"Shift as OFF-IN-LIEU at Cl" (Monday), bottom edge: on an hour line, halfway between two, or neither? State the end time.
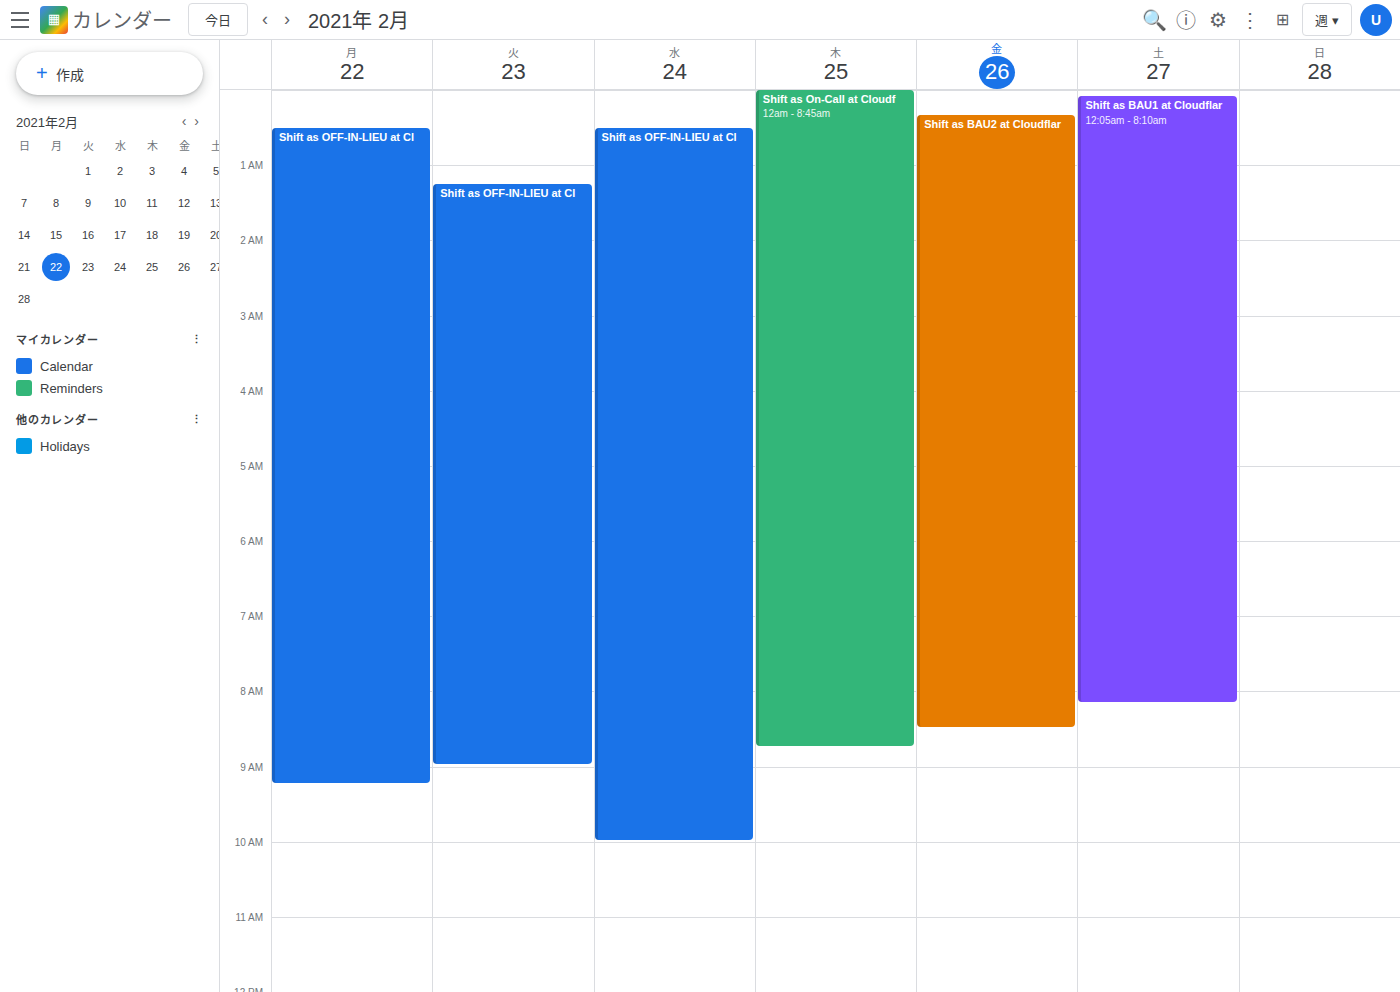
9:15 AM -- neither: a quarter of the way from the 9 AM line to the 10 AM line.